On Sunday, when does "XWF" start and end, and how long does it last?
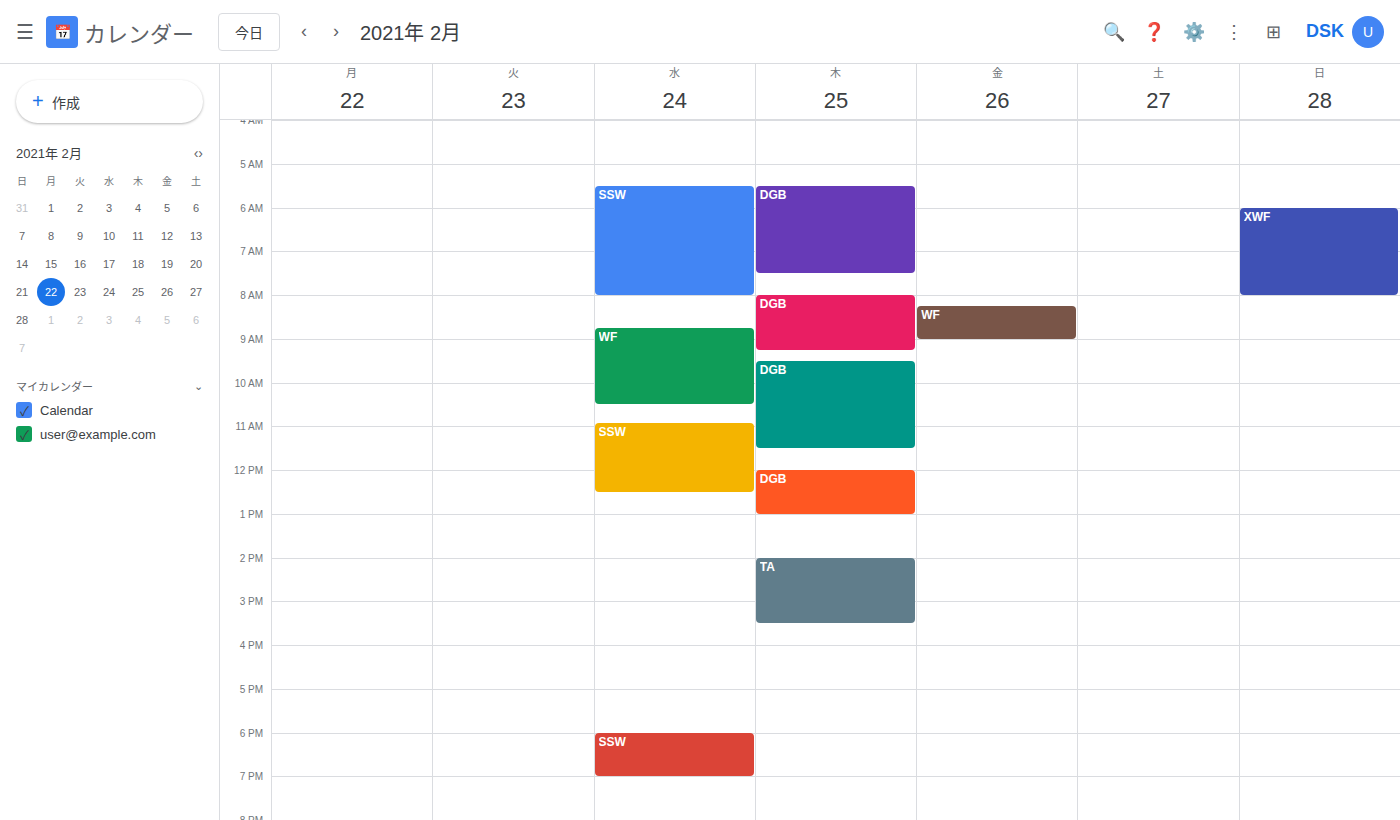
6:00 AM to 8:00 AM, 2 hours